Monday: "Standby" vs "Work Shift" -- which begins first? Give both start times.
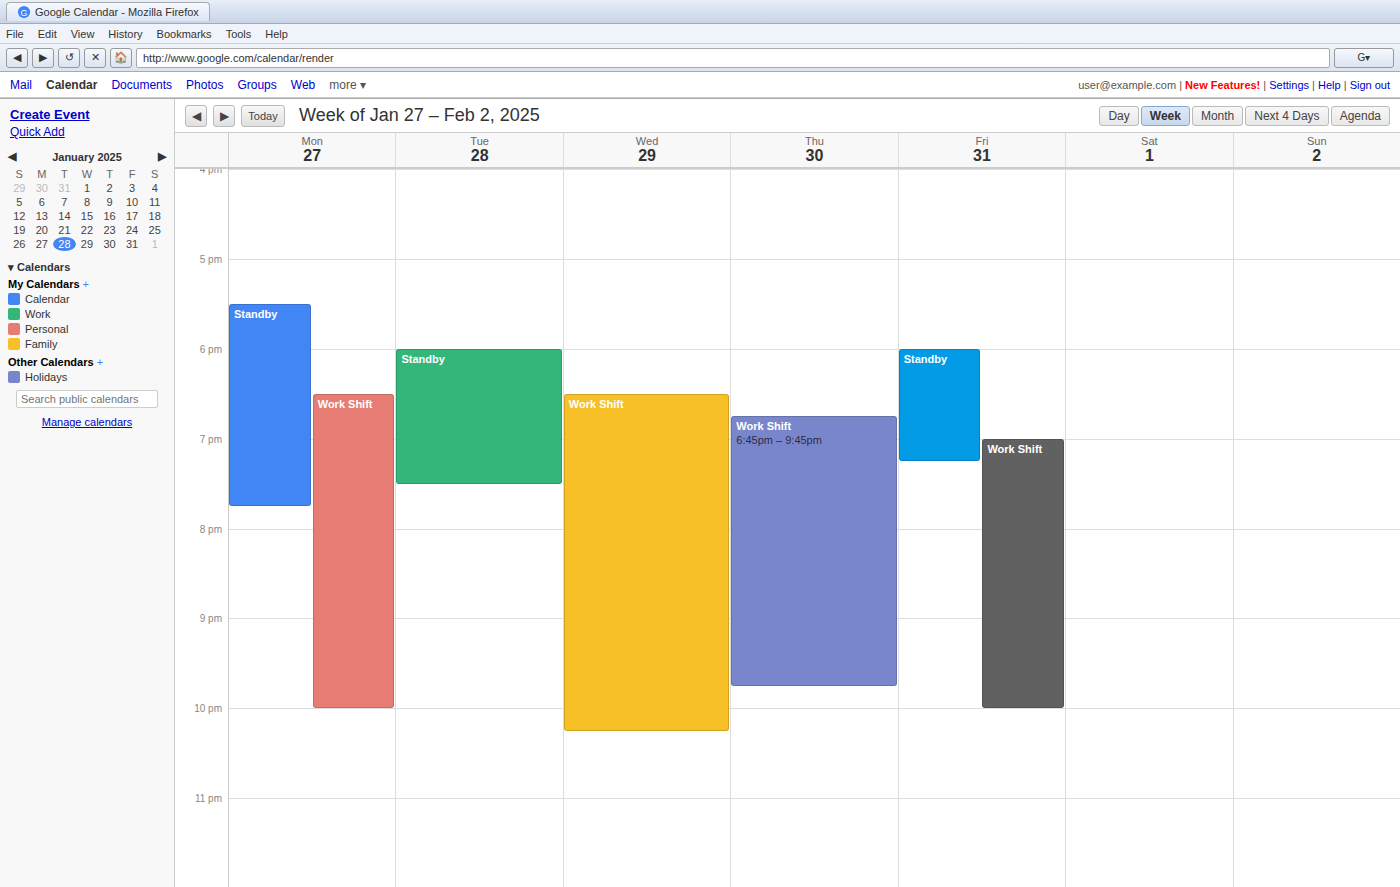
"Standby" 5:30 PM; "Work Shift" 6:30 PM.